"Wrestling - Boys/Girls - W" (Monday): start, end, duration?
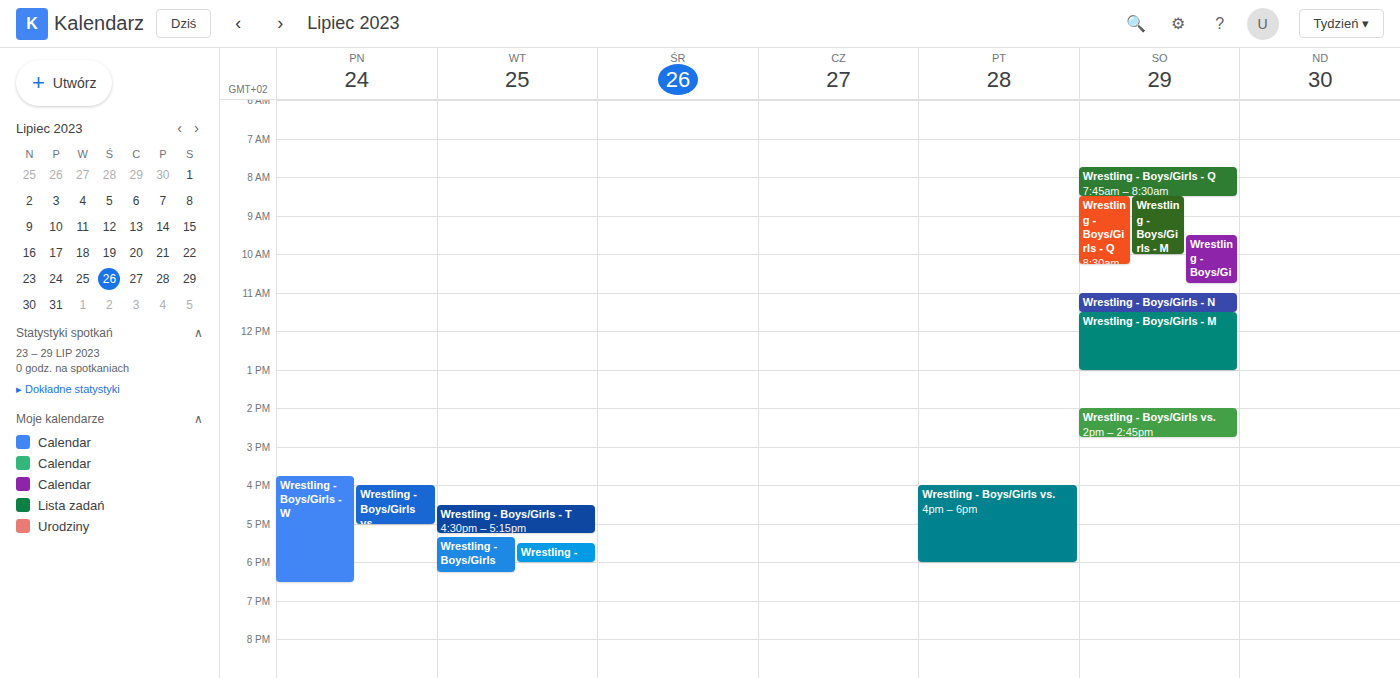
3:45 PM to 6:30 PM, 2 hours 45 minutes